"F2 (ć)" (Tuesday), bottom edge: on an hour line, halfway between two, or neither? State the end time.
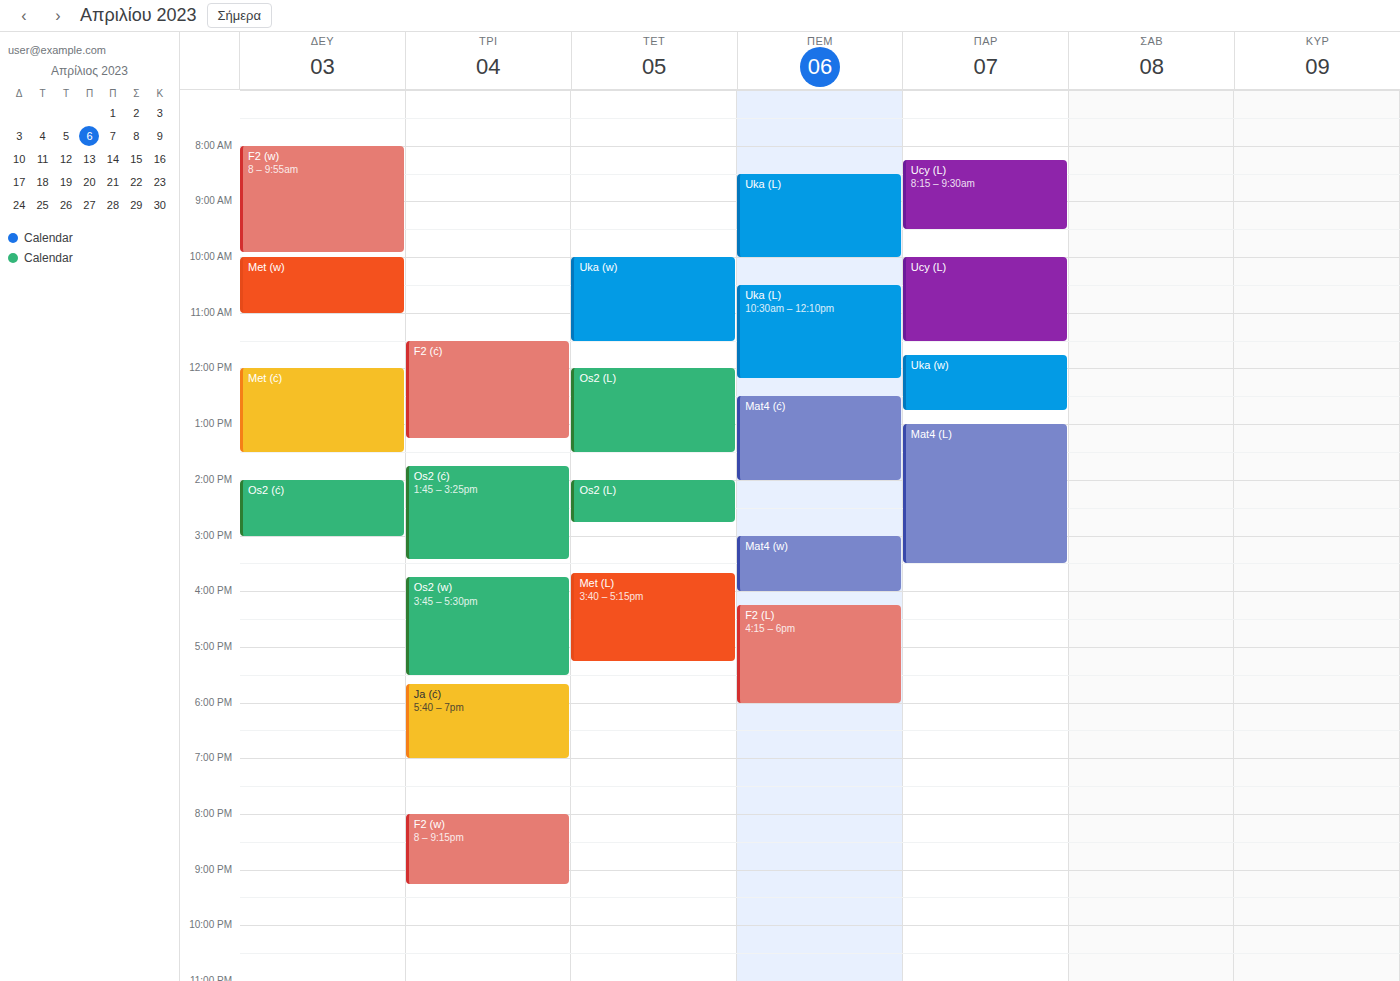
1:15 PM -- neither: a quarter of the way from the 1 PM line to the 2 PM line.